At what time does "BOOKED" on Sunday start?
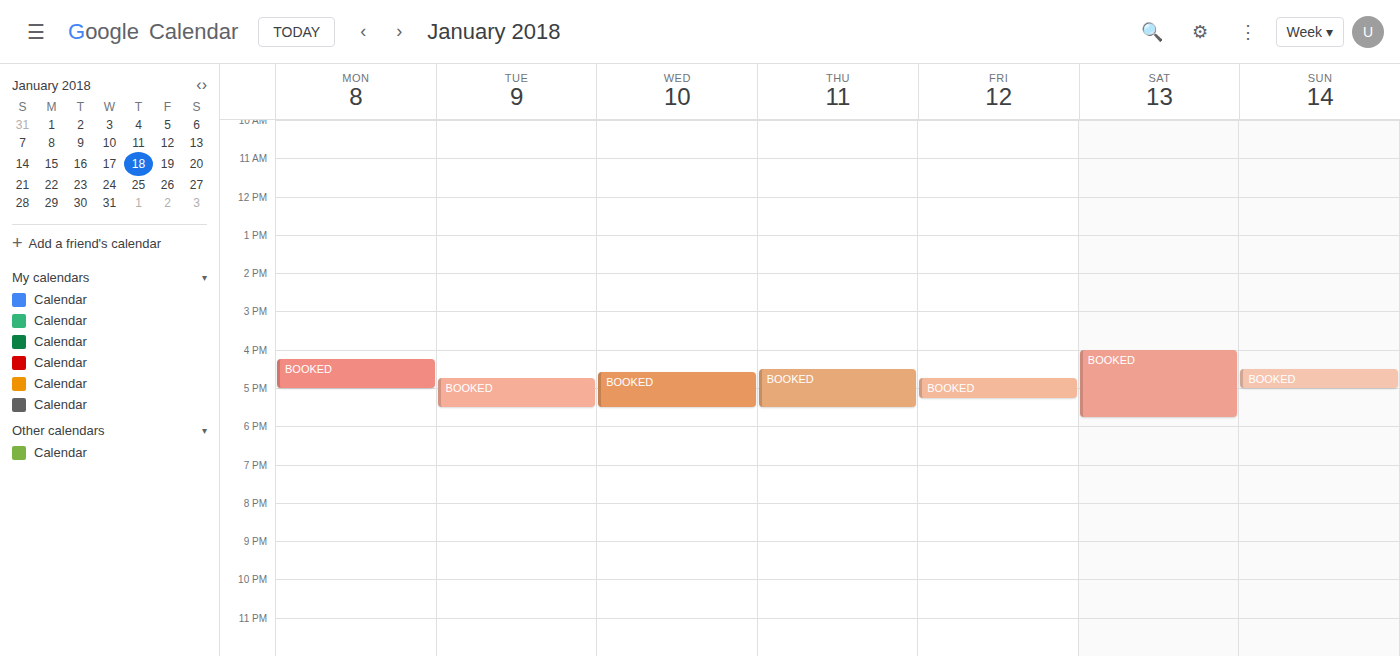
16:30